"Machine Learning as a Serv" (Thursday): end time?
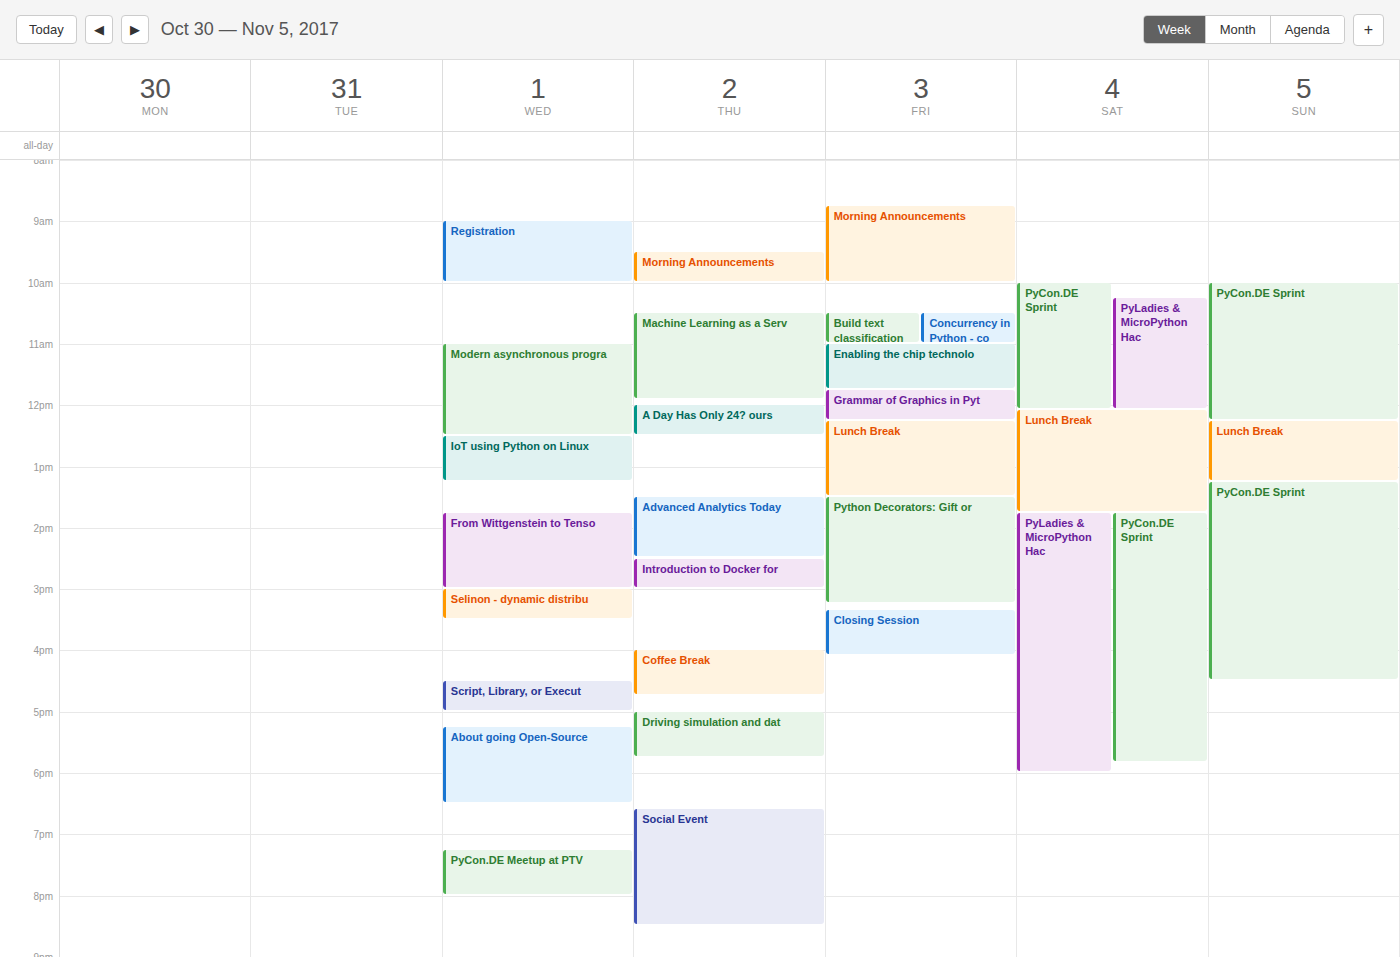
11:55 AM